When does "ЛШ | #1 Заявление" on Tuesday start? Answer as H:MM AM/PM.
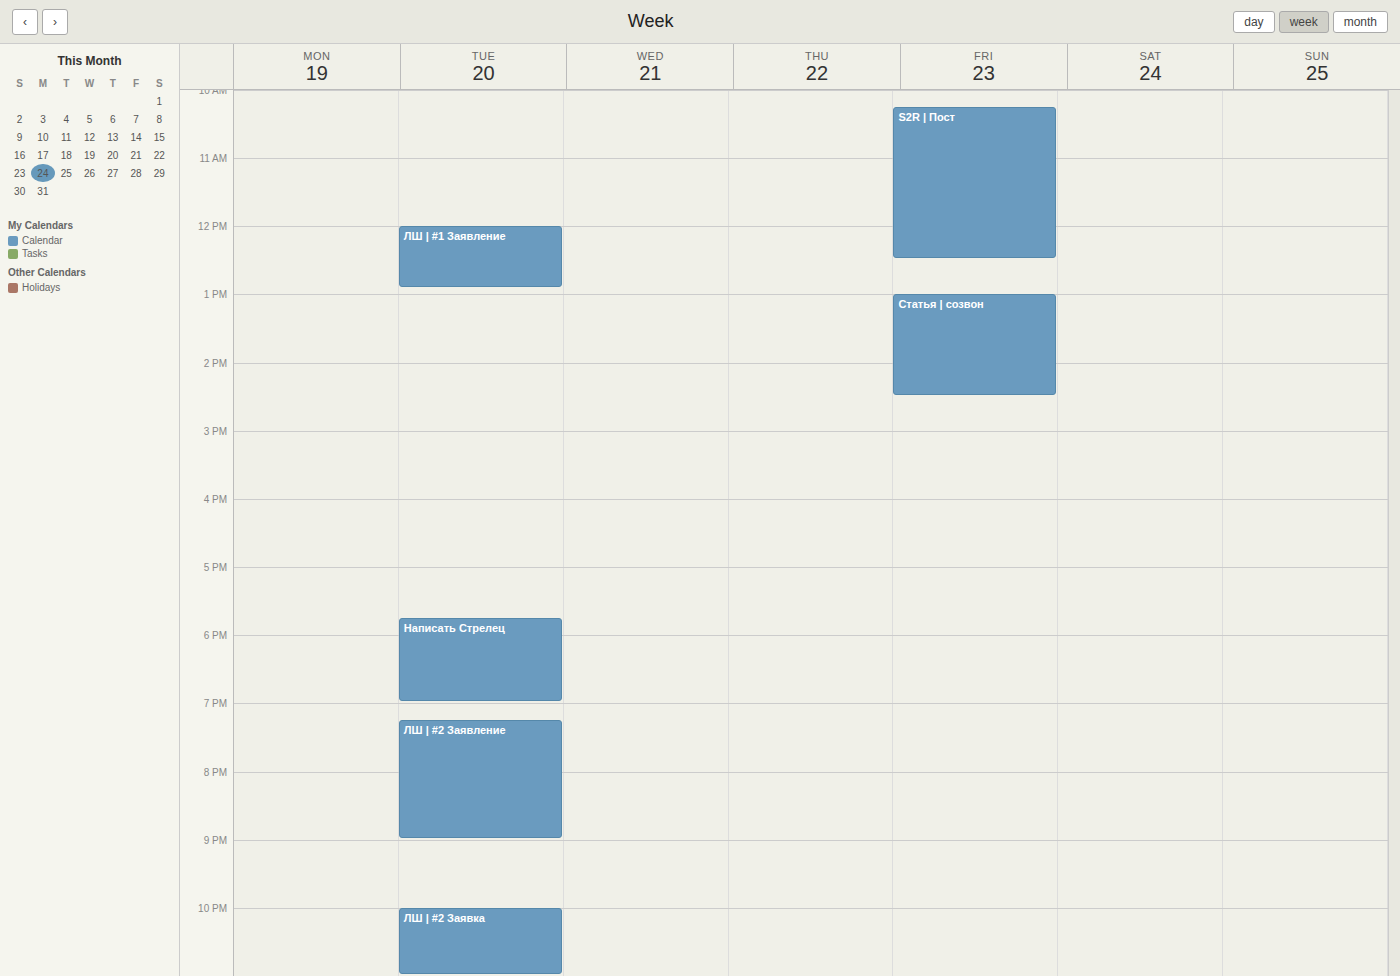
12:00 PM